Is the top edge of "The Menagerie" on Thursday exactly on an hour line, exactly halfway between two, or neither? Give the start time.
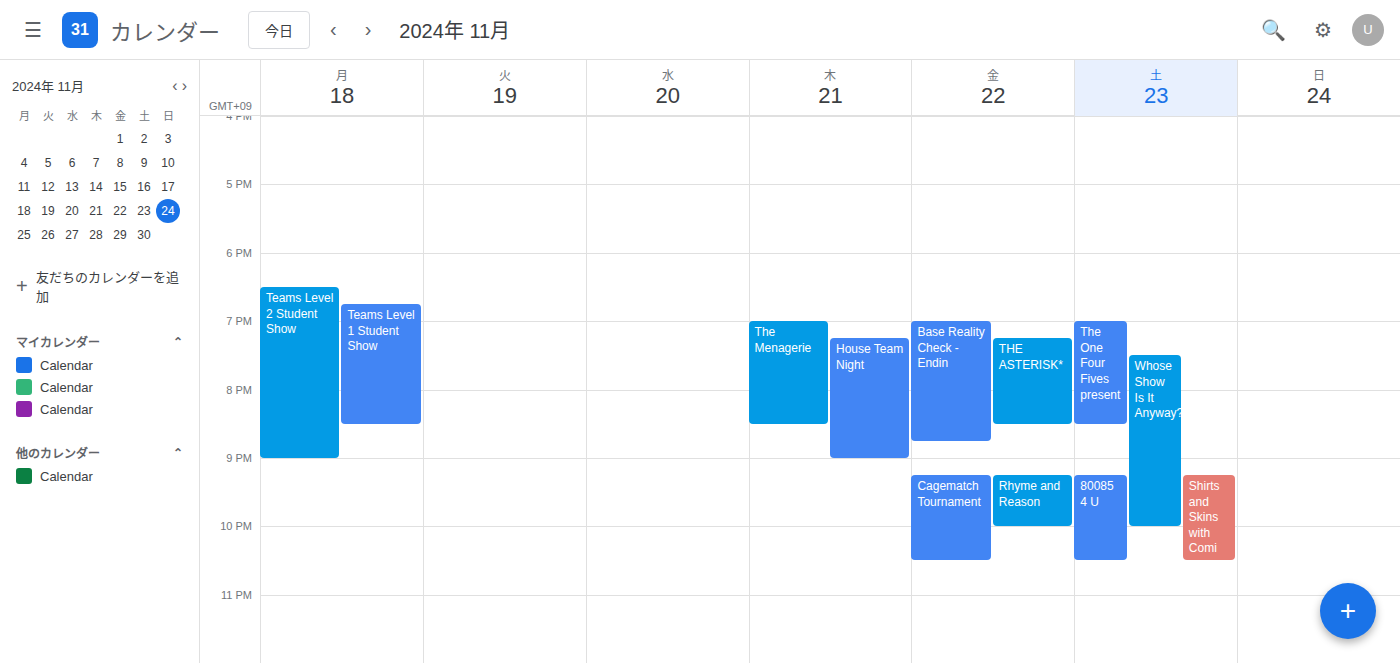
19:00 -- exactly on the 19:00 line.